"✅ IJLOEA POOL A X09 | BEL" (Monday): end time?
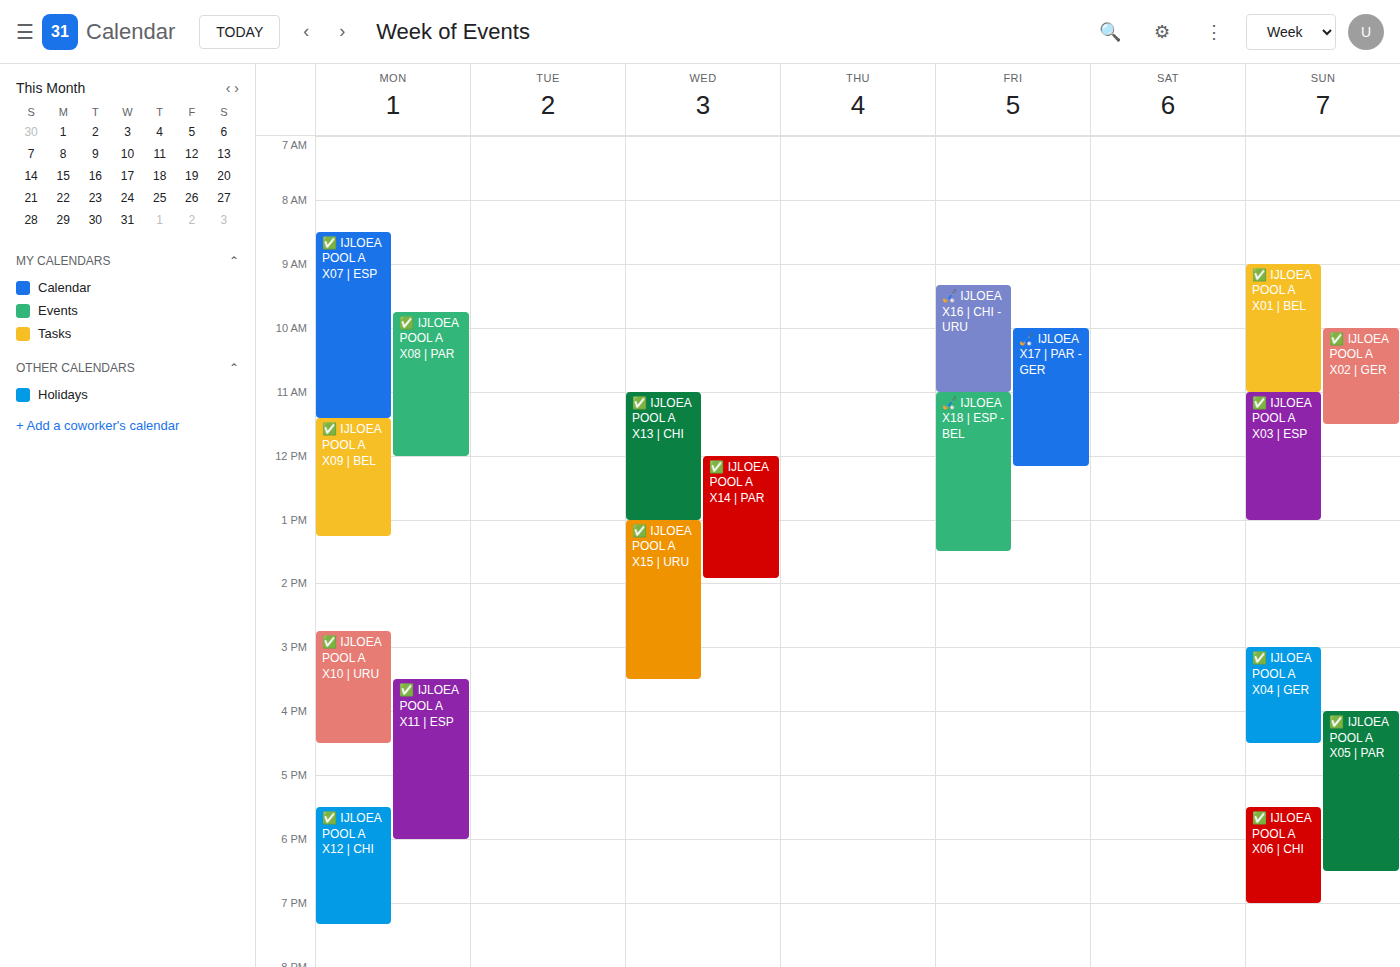
1:15 PM